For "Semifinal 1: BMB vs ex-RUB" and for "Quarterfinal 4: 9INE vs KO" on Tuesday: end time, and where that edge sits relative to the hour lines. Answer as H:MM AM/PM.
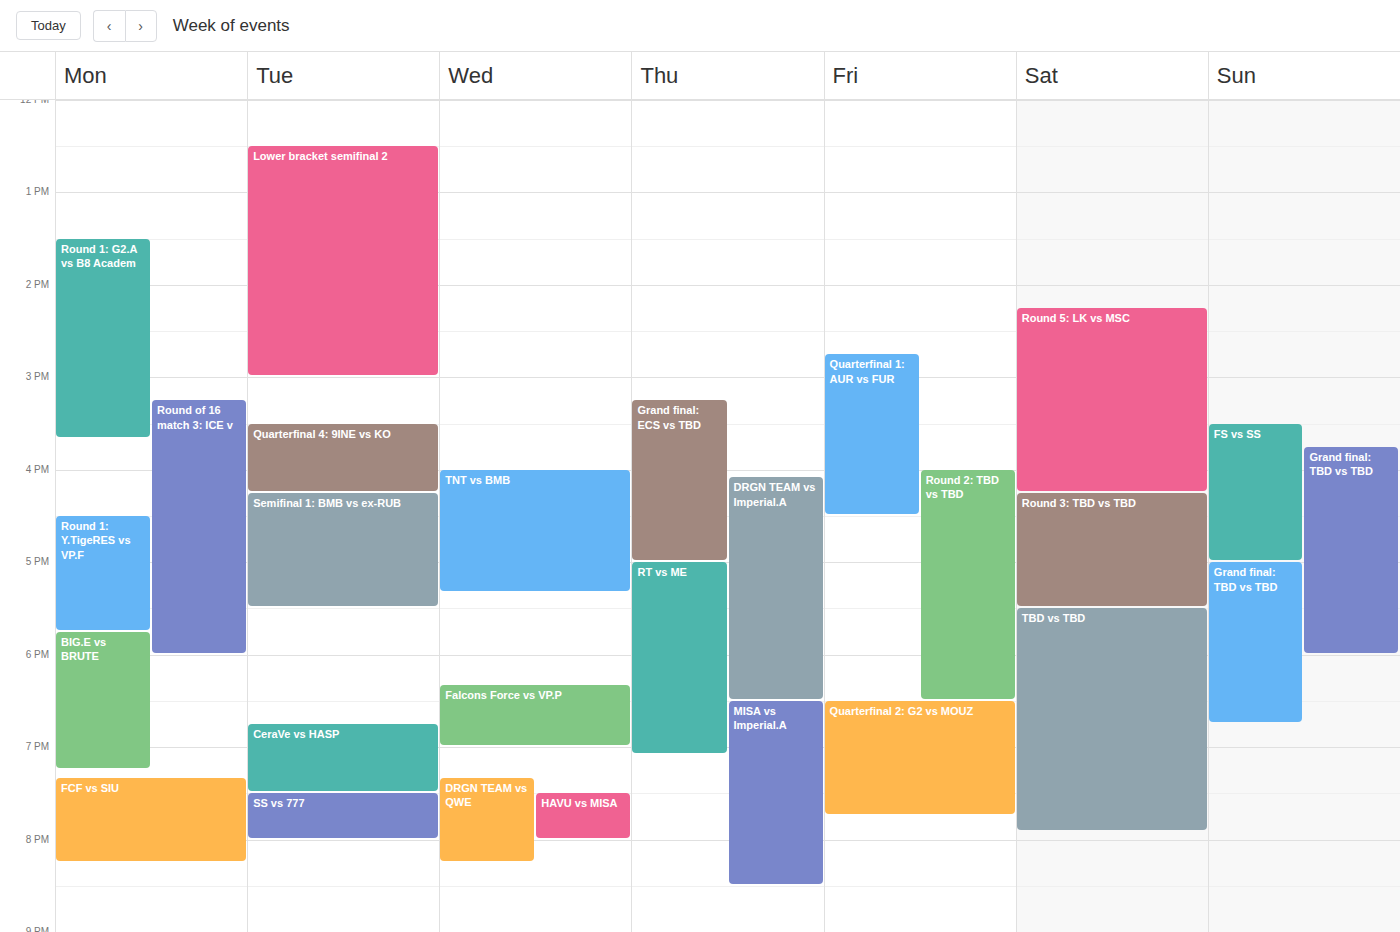
"Semifinal 1: BMB vs ex-RUB": 5:30 PM, halfway between the 5 PM and 6 PM lines. "Quarterfinal 4: 9INE vs KO": 4:15 PM, neither: a quarter of the way from the 4 PM line to the 5 PM line.